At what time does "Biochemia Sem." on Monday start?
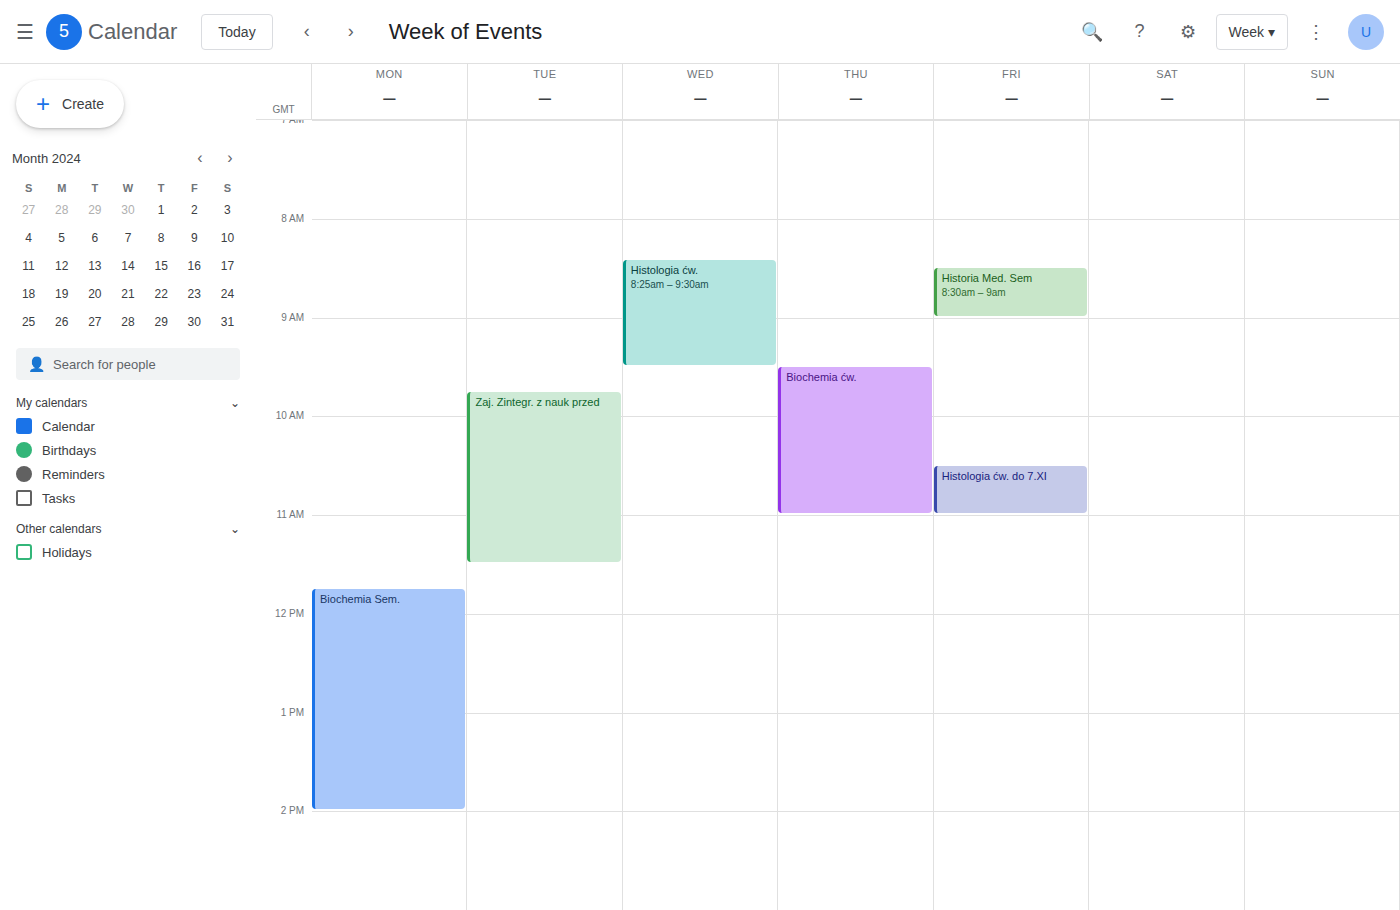
11:45